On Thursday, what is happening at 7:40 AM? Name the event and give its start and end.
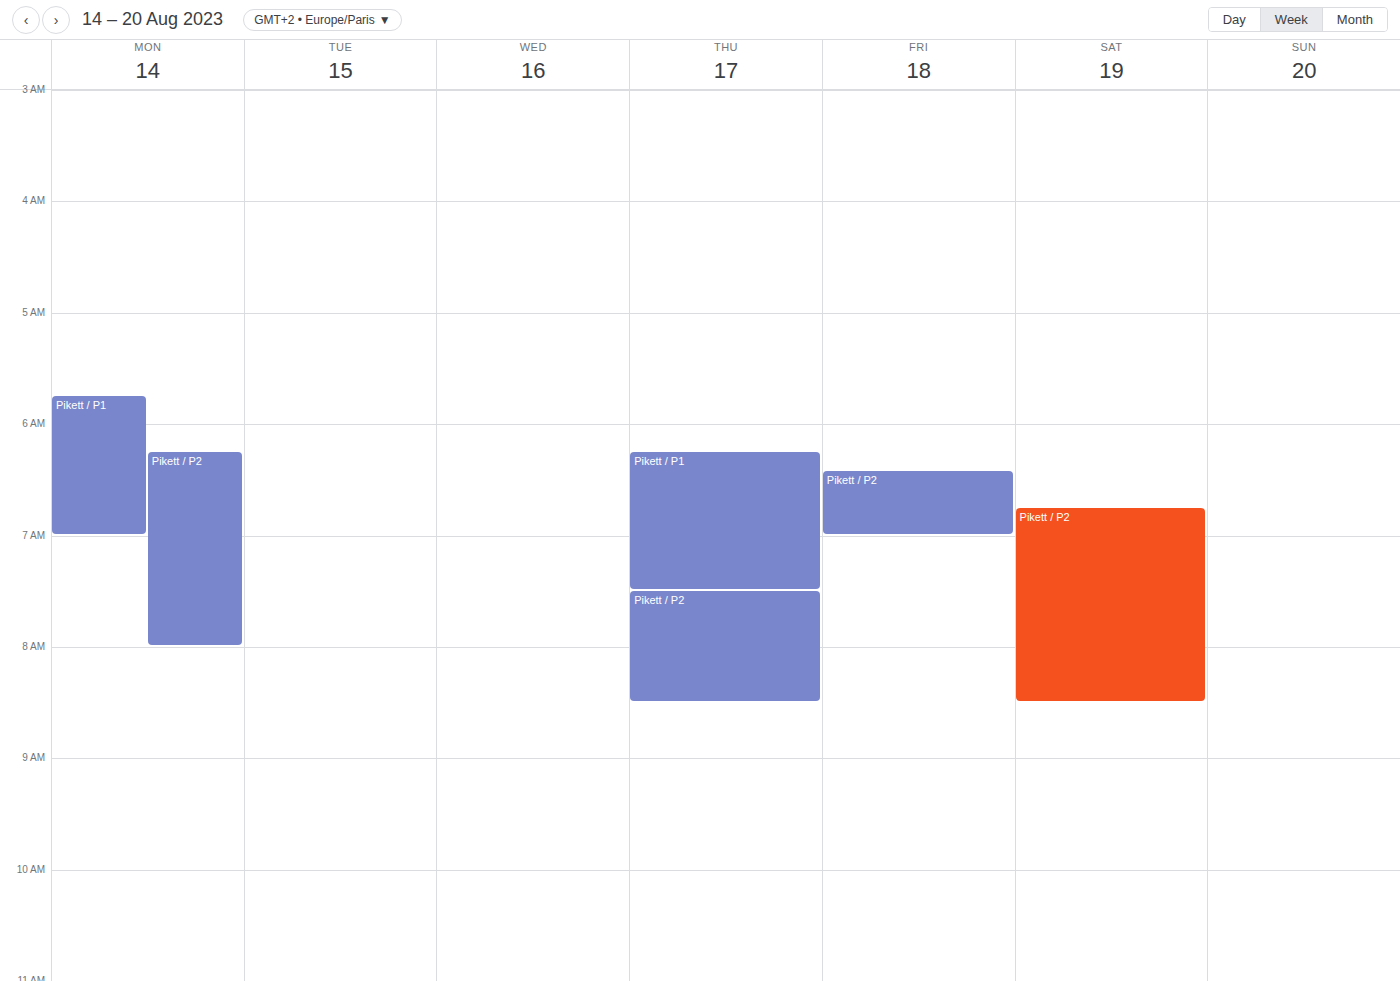
"Pikett / P2", 7:30 AM to 8:30 AM